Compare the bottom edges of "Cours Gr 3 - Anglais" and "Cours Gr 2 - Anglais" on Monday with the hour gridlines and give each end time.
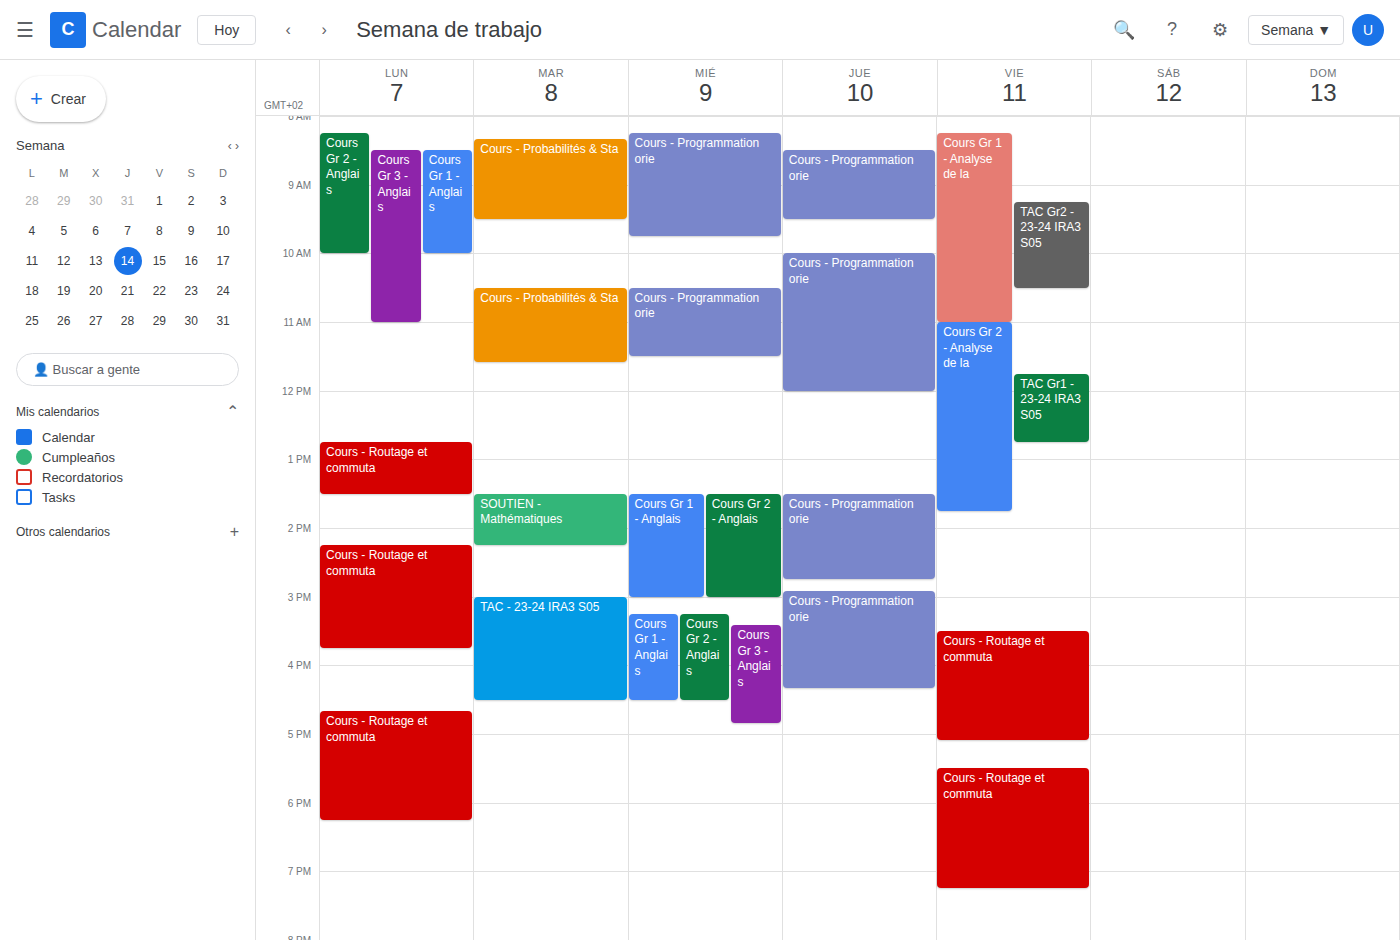
"Cours Gr 3 - Anglais": 11:00 AM, exactly on the 11 AM line. "Cours Gr 2 - Anglais": 10:00 AM, exactly on the 10 AM line.